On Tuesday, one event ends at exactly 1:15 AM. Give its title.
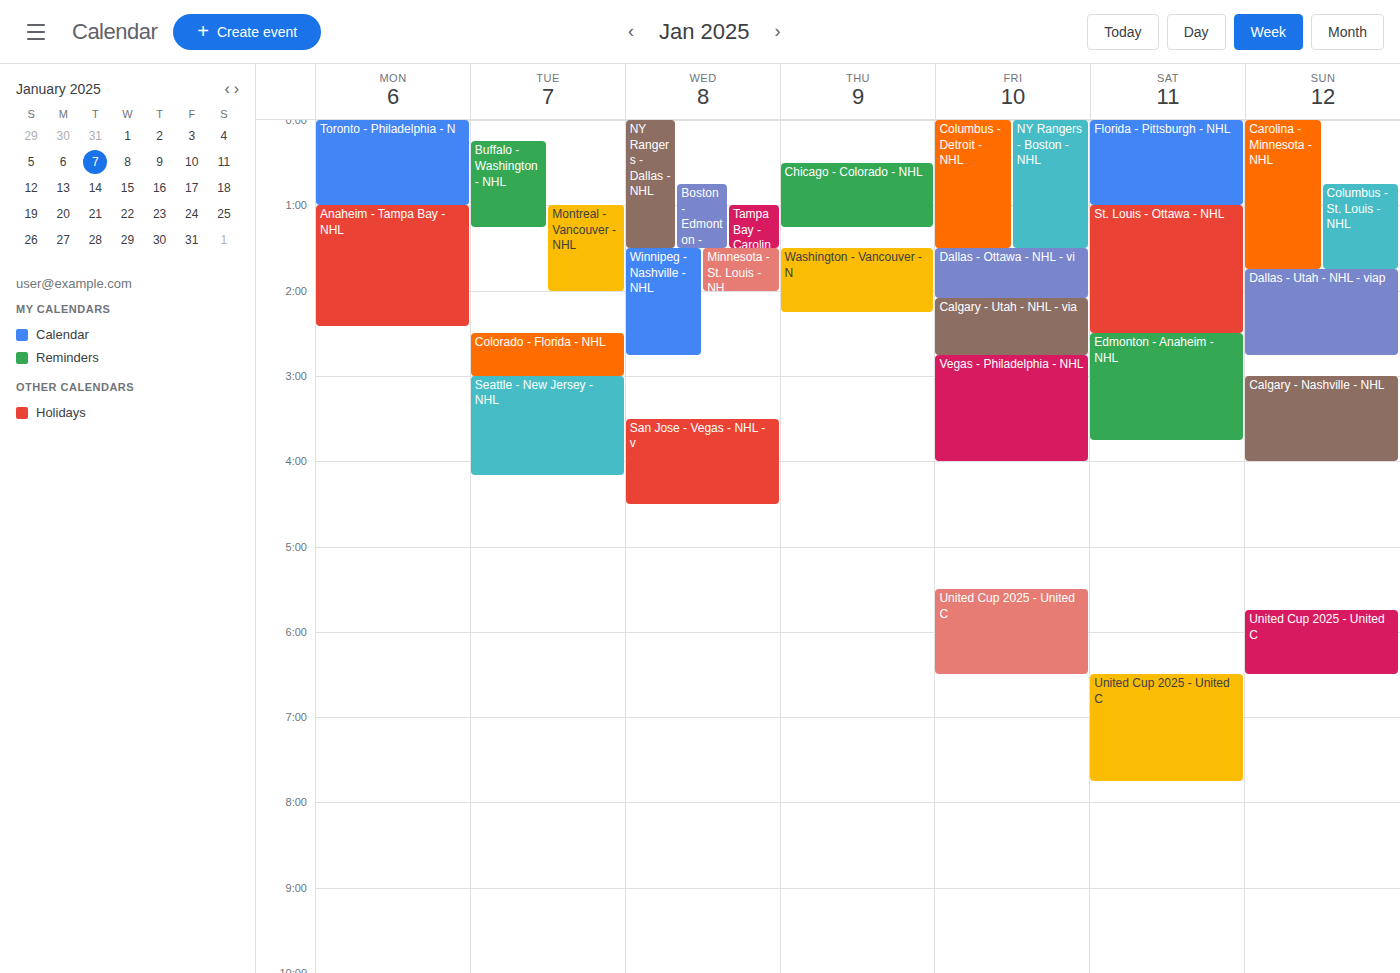
"Buffalo - Washington - NHL"